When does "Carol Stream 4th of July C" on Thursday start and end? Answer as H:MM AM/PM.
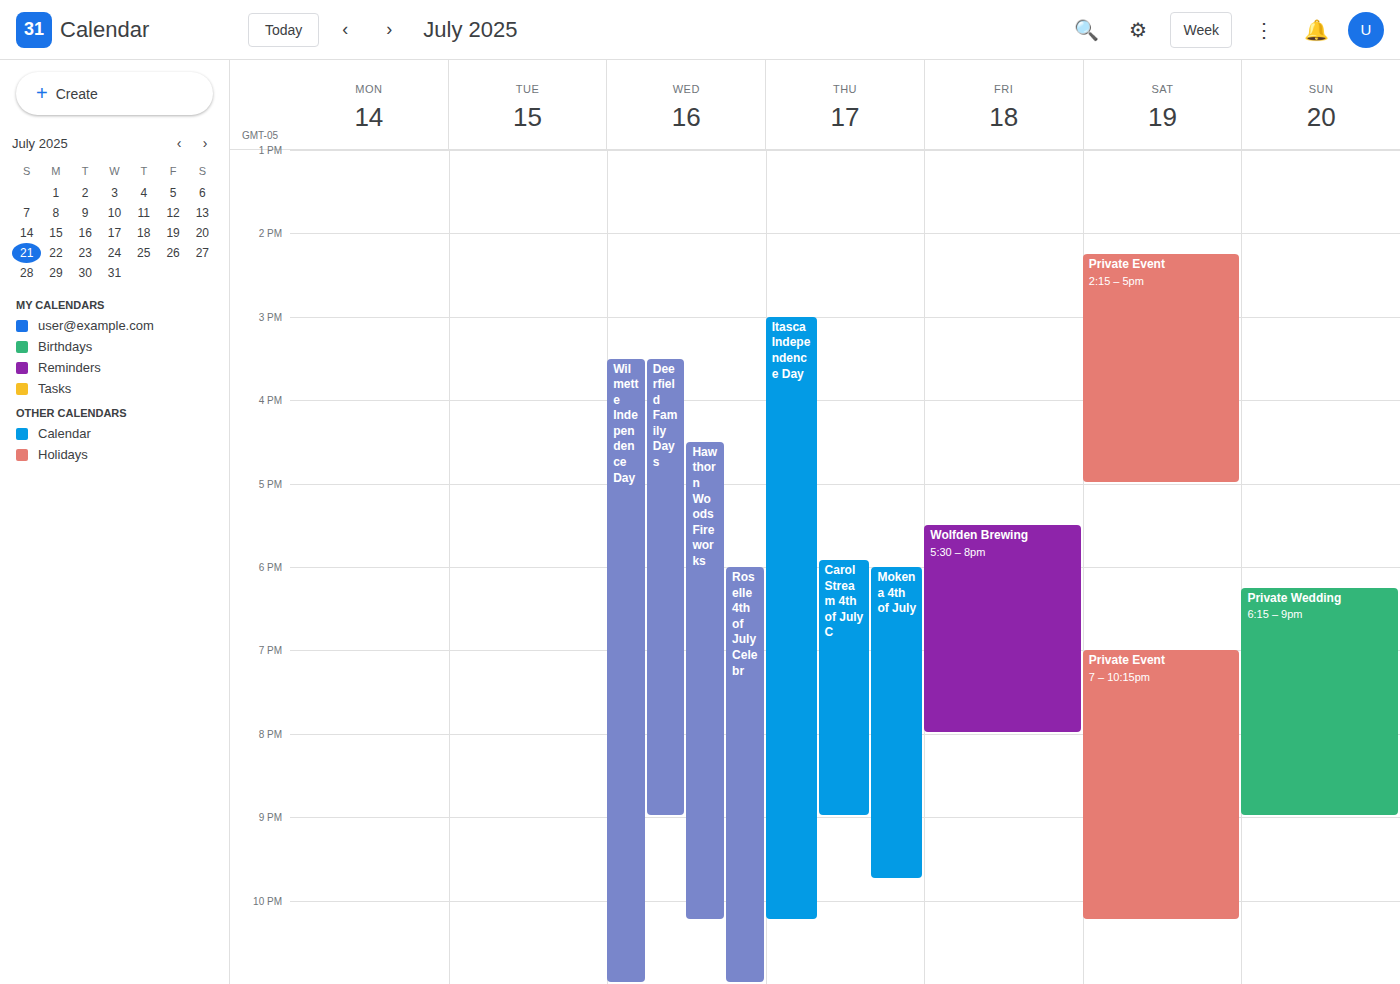
5:55 PM to 9:00 PM